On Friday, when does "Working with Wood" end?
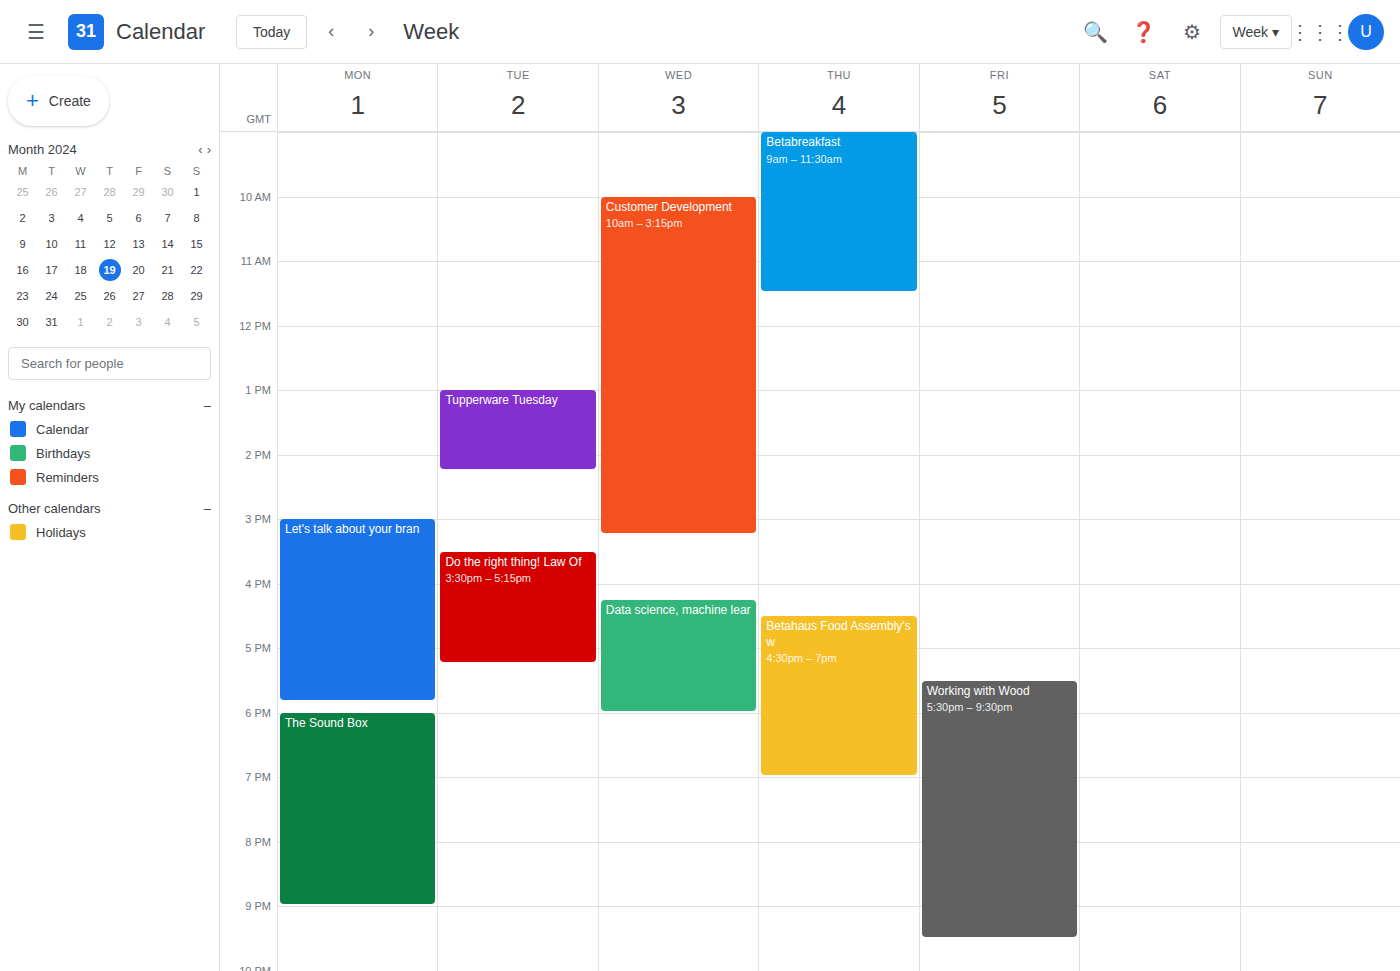
9:30 PM